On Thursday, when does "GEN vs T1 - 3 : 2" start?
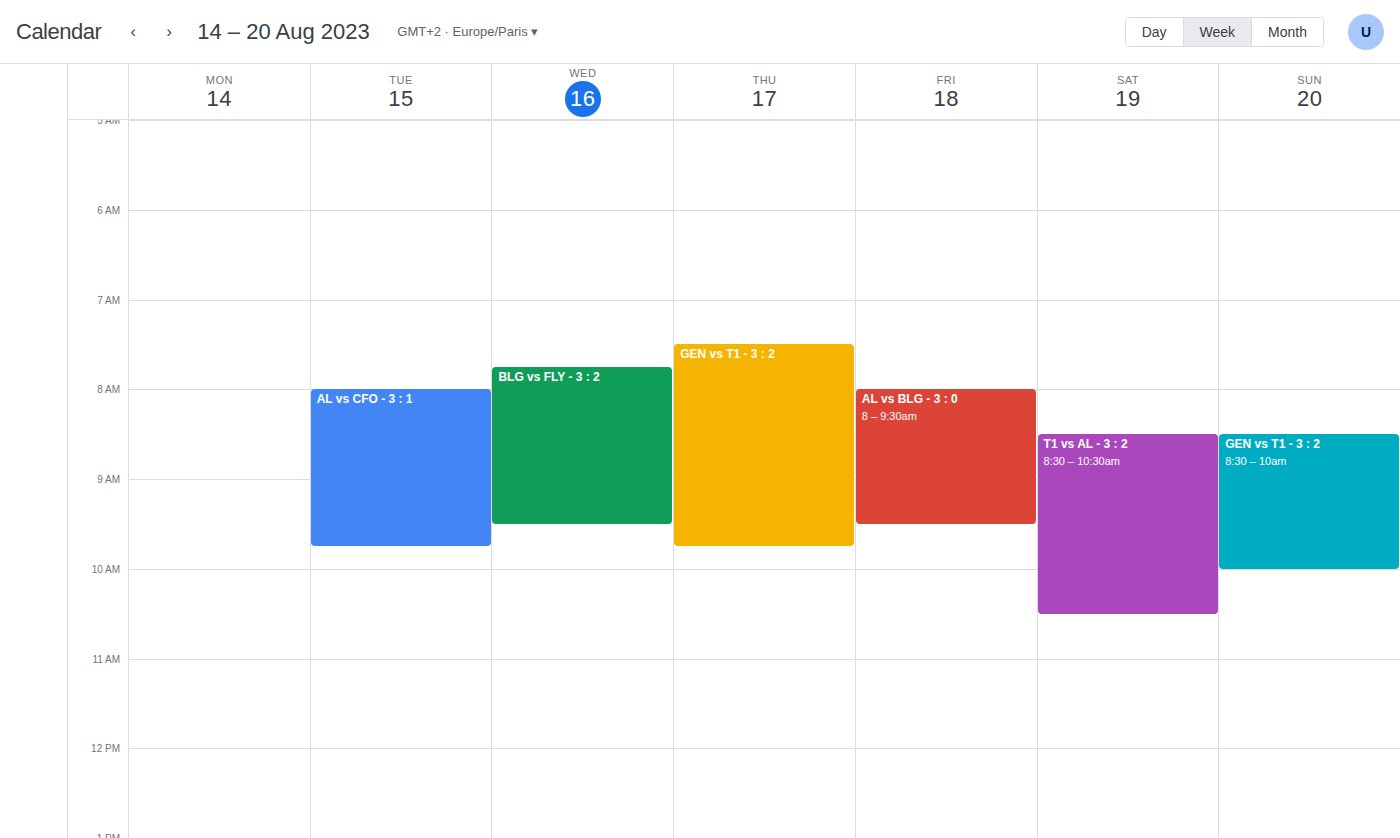
7:30 AM